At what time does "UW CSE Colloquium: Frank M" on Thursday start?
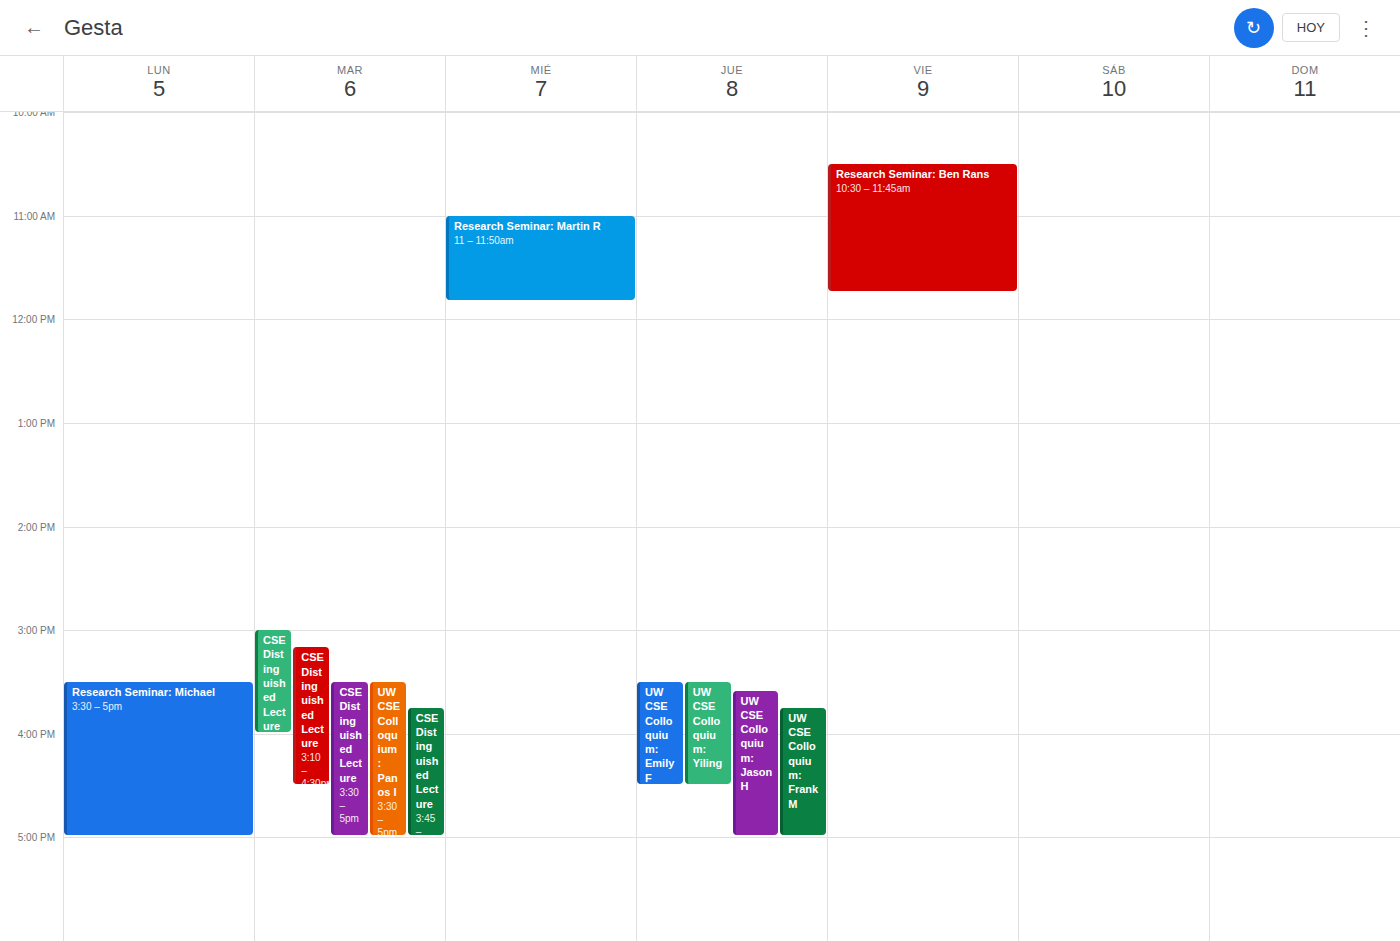
3:45 PM